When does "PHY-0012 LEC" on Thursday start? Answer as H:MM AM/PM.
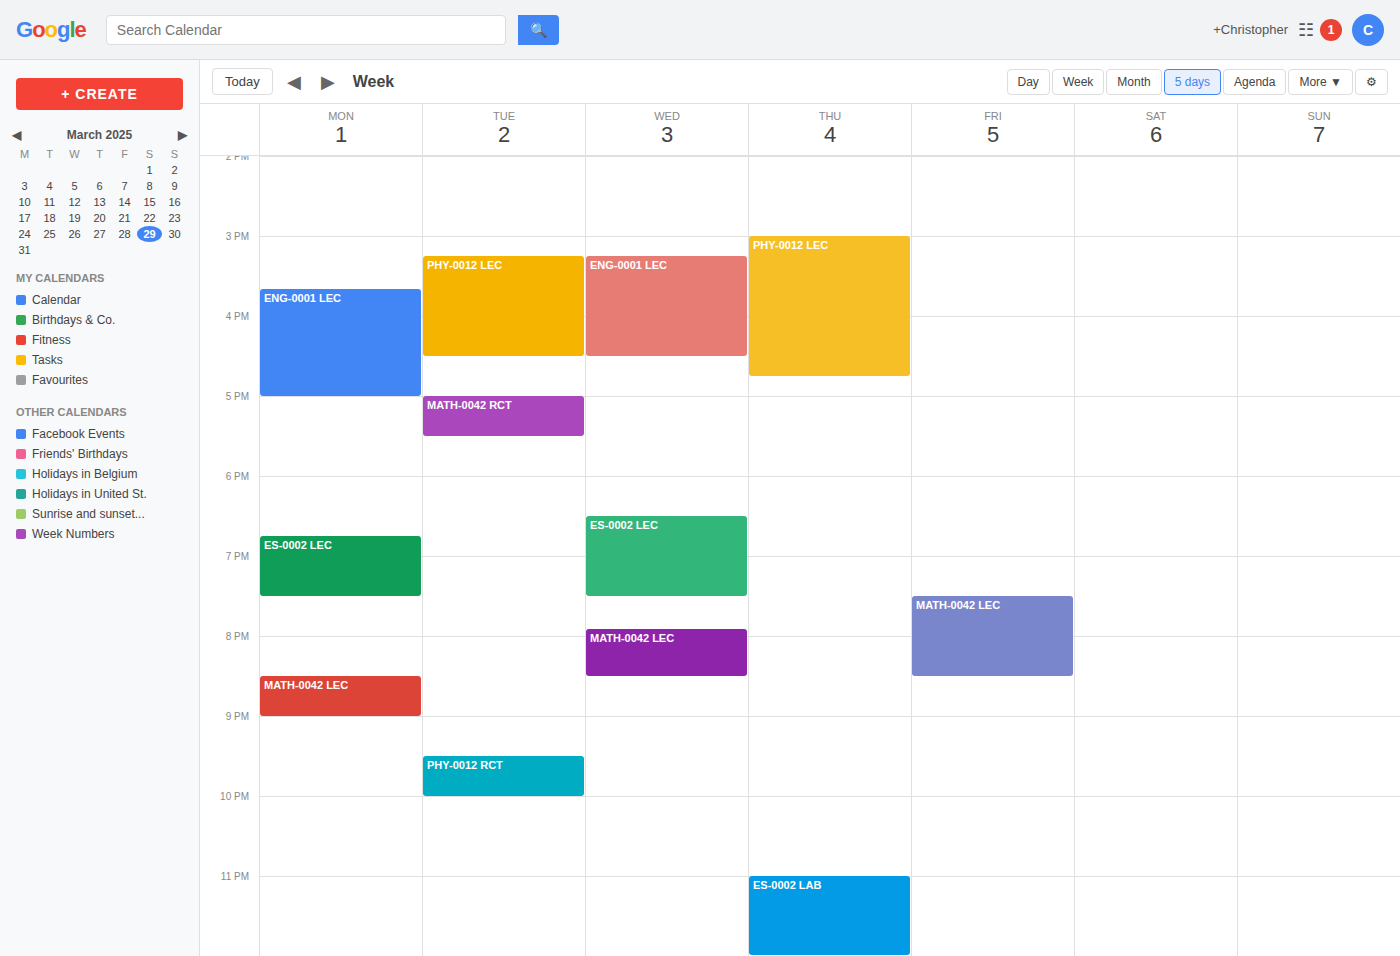
3:00 PM